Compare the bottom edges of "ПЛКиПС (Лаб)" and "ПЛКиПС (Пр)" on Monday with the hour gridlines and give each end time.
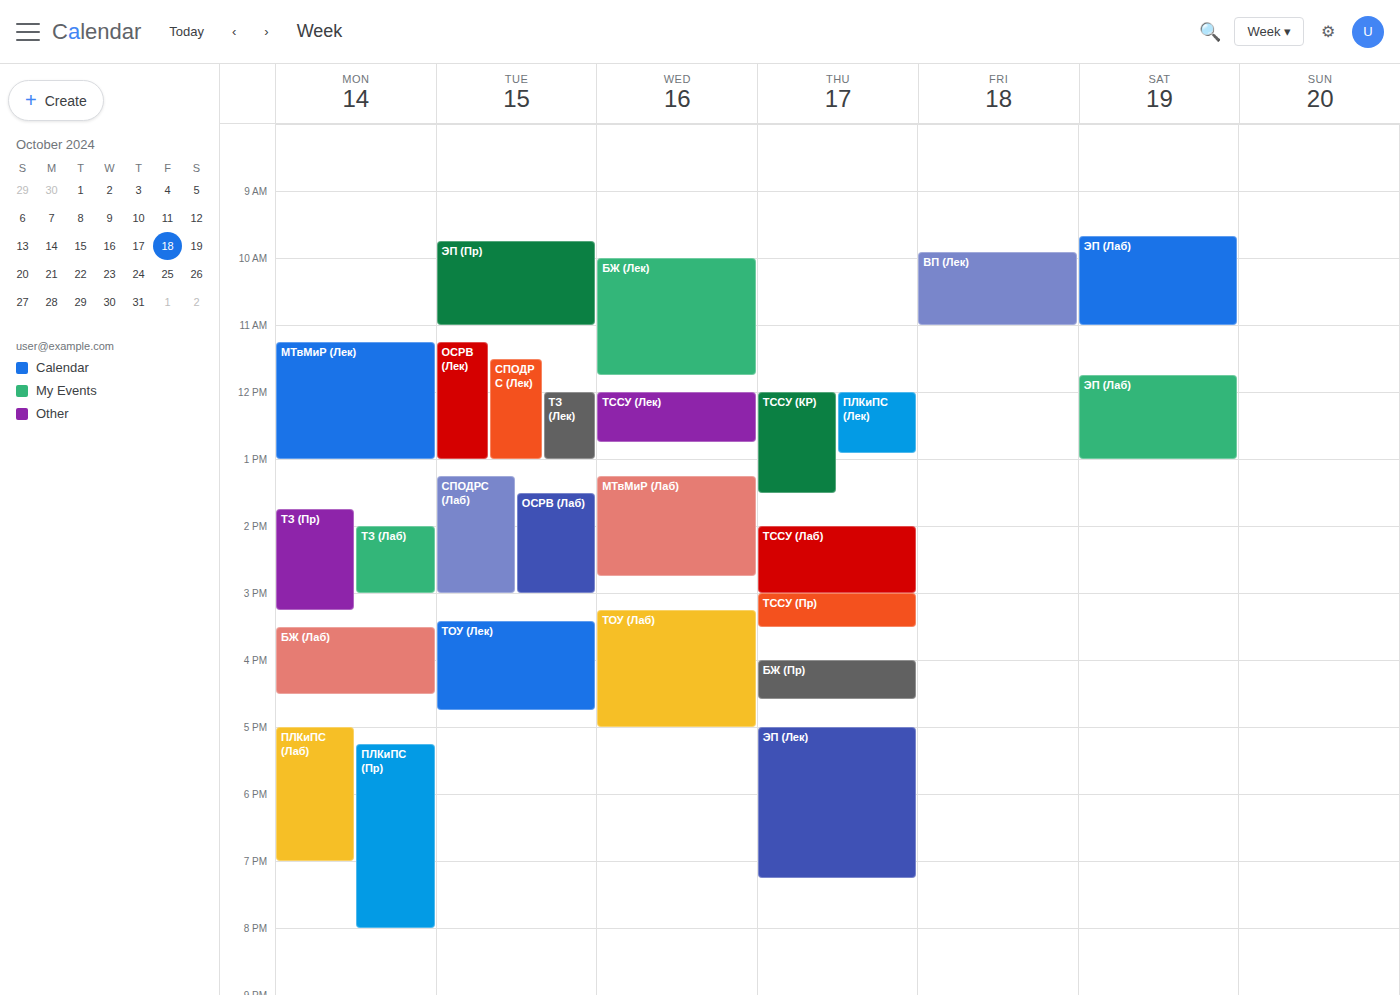
"ПЛКиПС (Лаб)": 7:00 PM, exactly on the 7 PM line. "ПЛКиПС (Пр)": 8:00 PM, exactly on the 8 PM line.